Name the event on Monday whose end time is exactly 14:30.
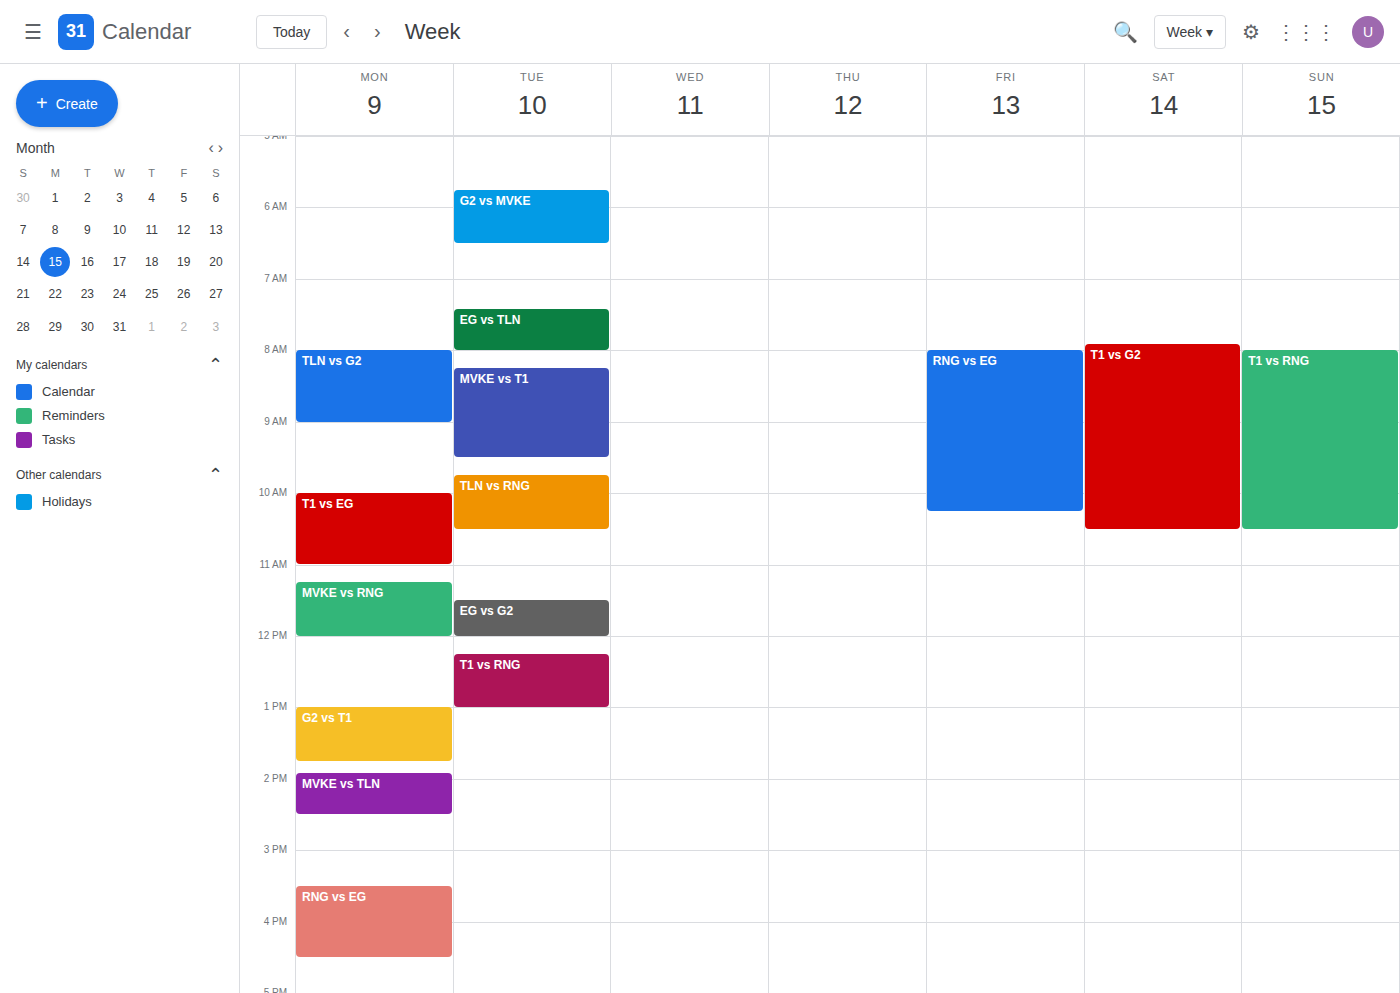
"MVKE vs TLN"